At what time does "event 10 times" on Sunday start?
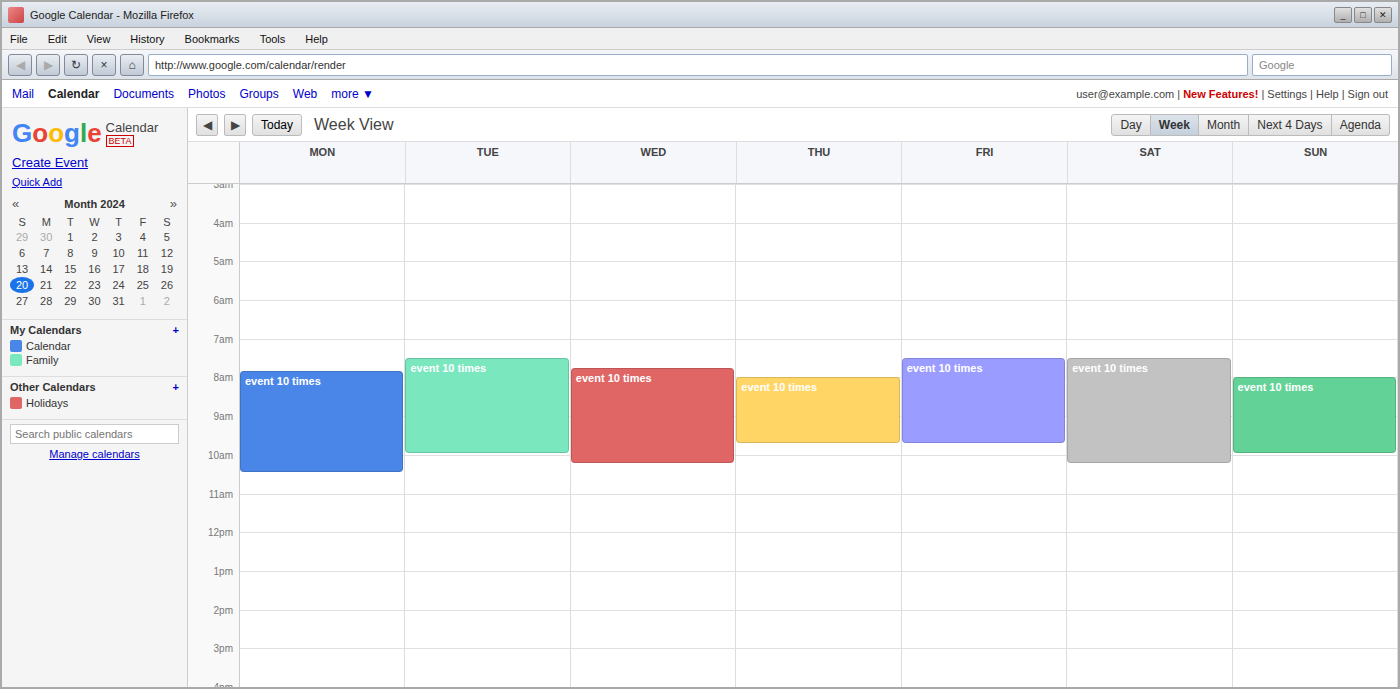
8:00 AM